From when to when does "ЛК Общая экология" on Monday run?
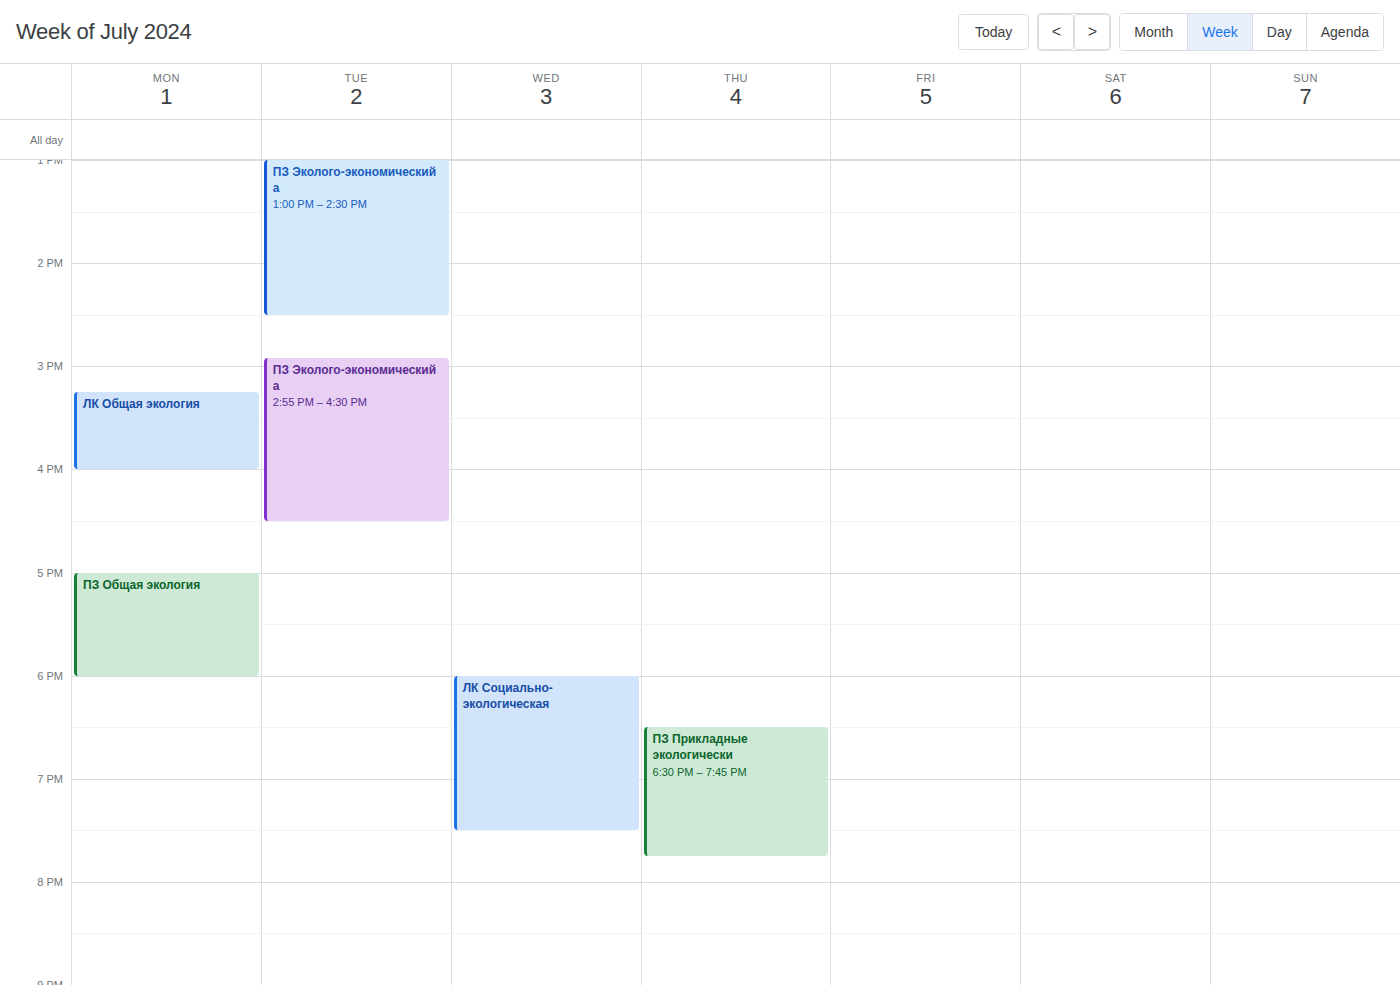
15:15 to 16:00